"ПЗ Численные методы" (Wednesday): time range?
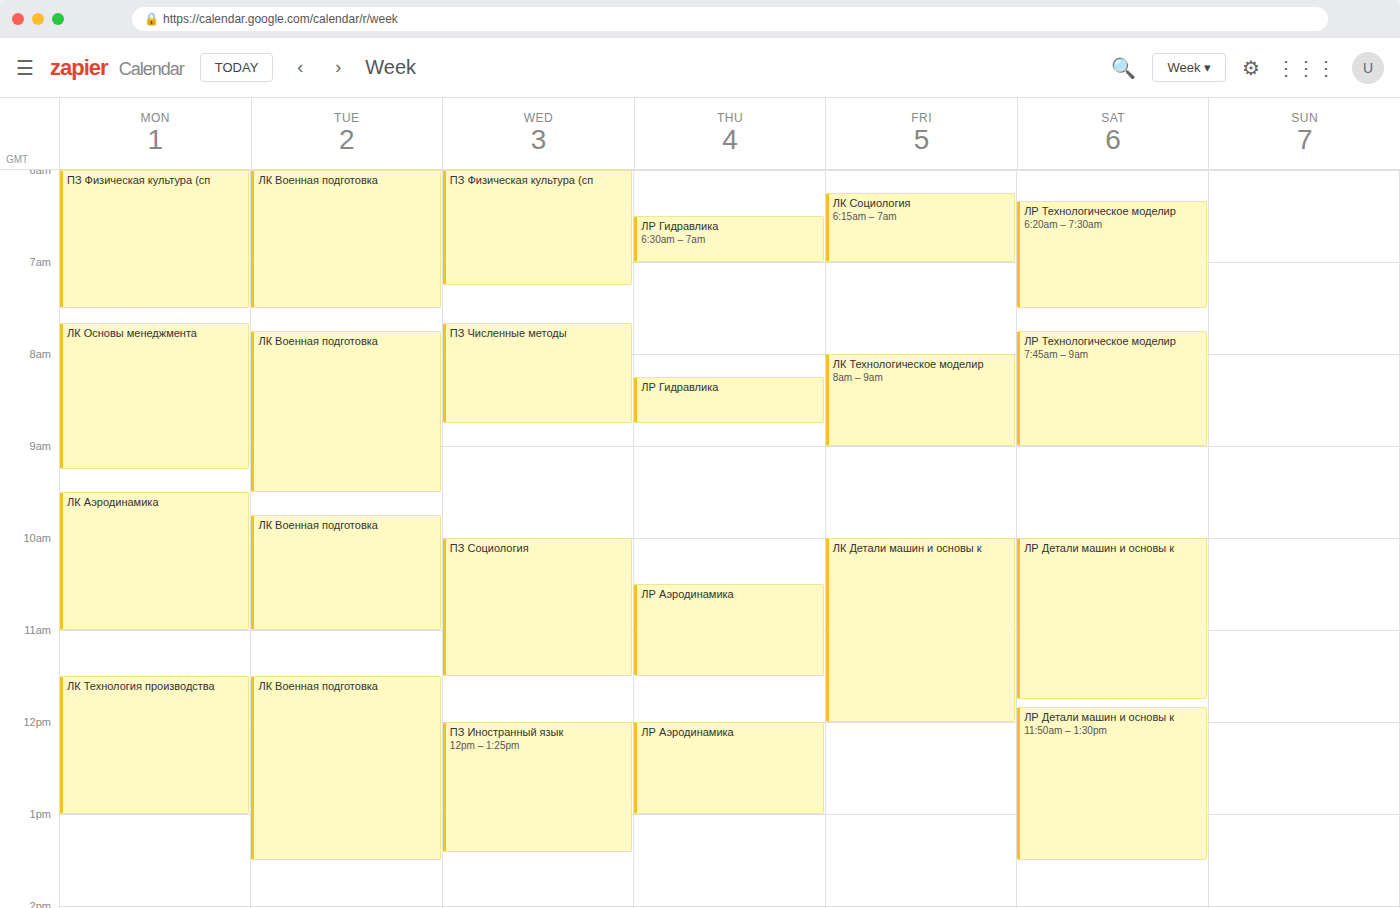
7:40 AM to 8:45 AM